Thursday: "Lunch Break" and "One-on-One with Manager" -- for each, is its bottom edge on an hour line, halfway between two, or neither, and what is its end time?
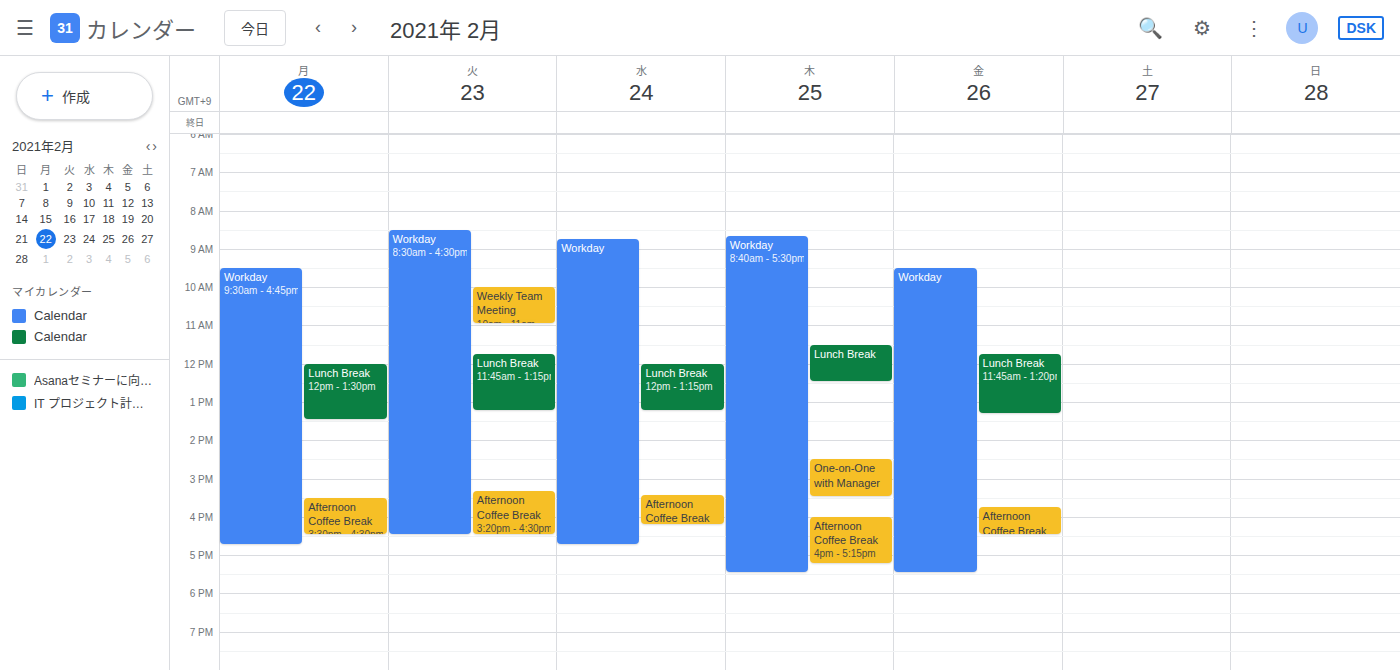
"Lunch Break": 12:30 PM, halfway between the 12 PM and 1 PM lines. "One-on-One with Manager": 3:30 PM, halfway between the 3 PM and 4 PM lines.